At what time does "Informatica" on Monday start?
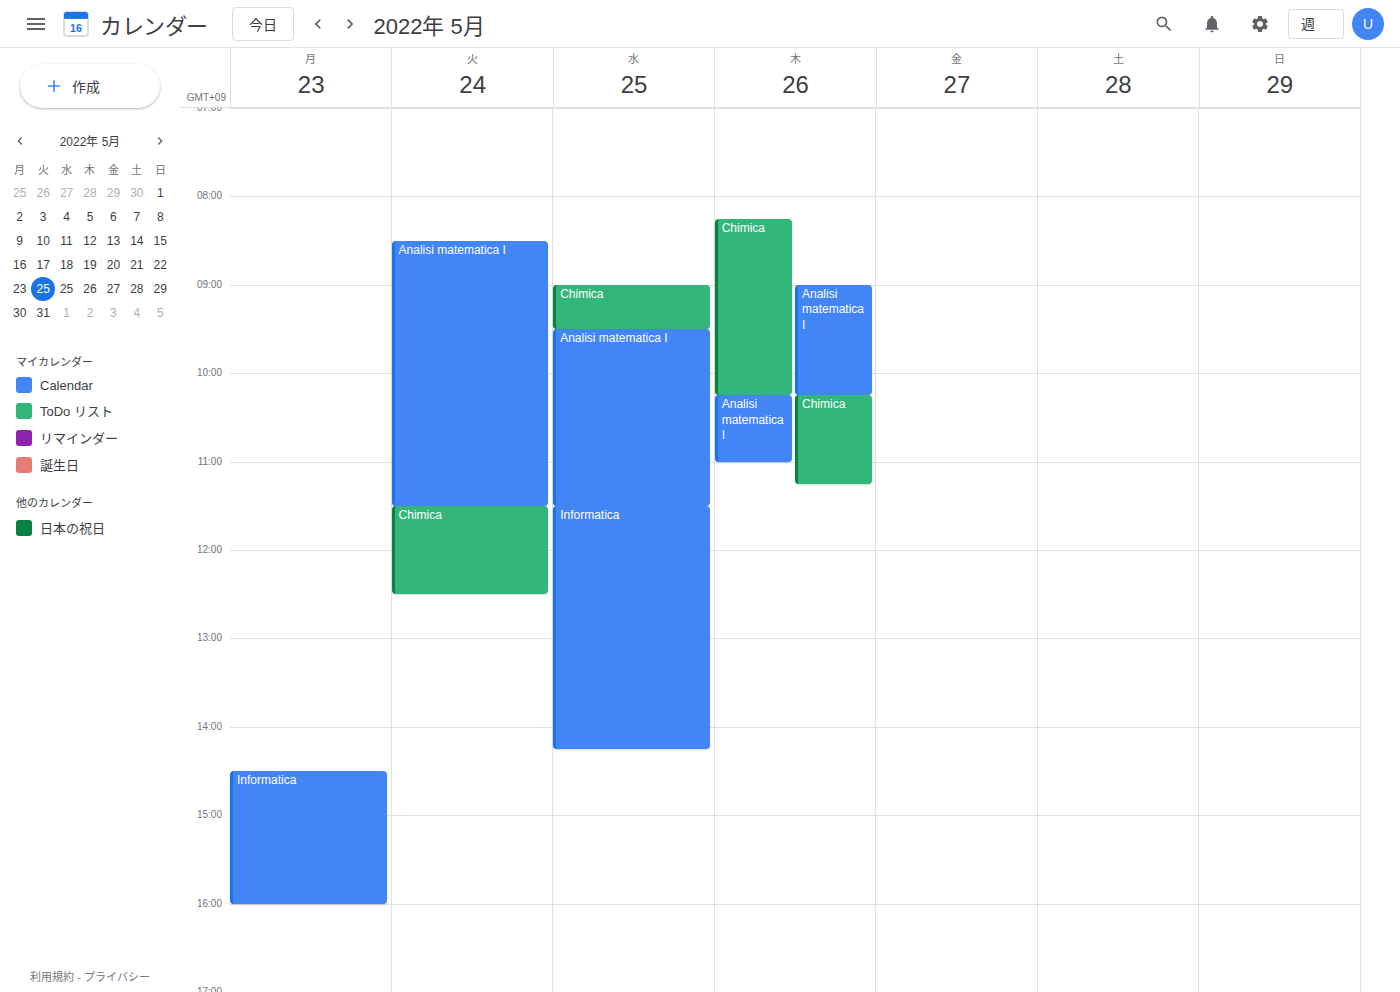
2:30 PM